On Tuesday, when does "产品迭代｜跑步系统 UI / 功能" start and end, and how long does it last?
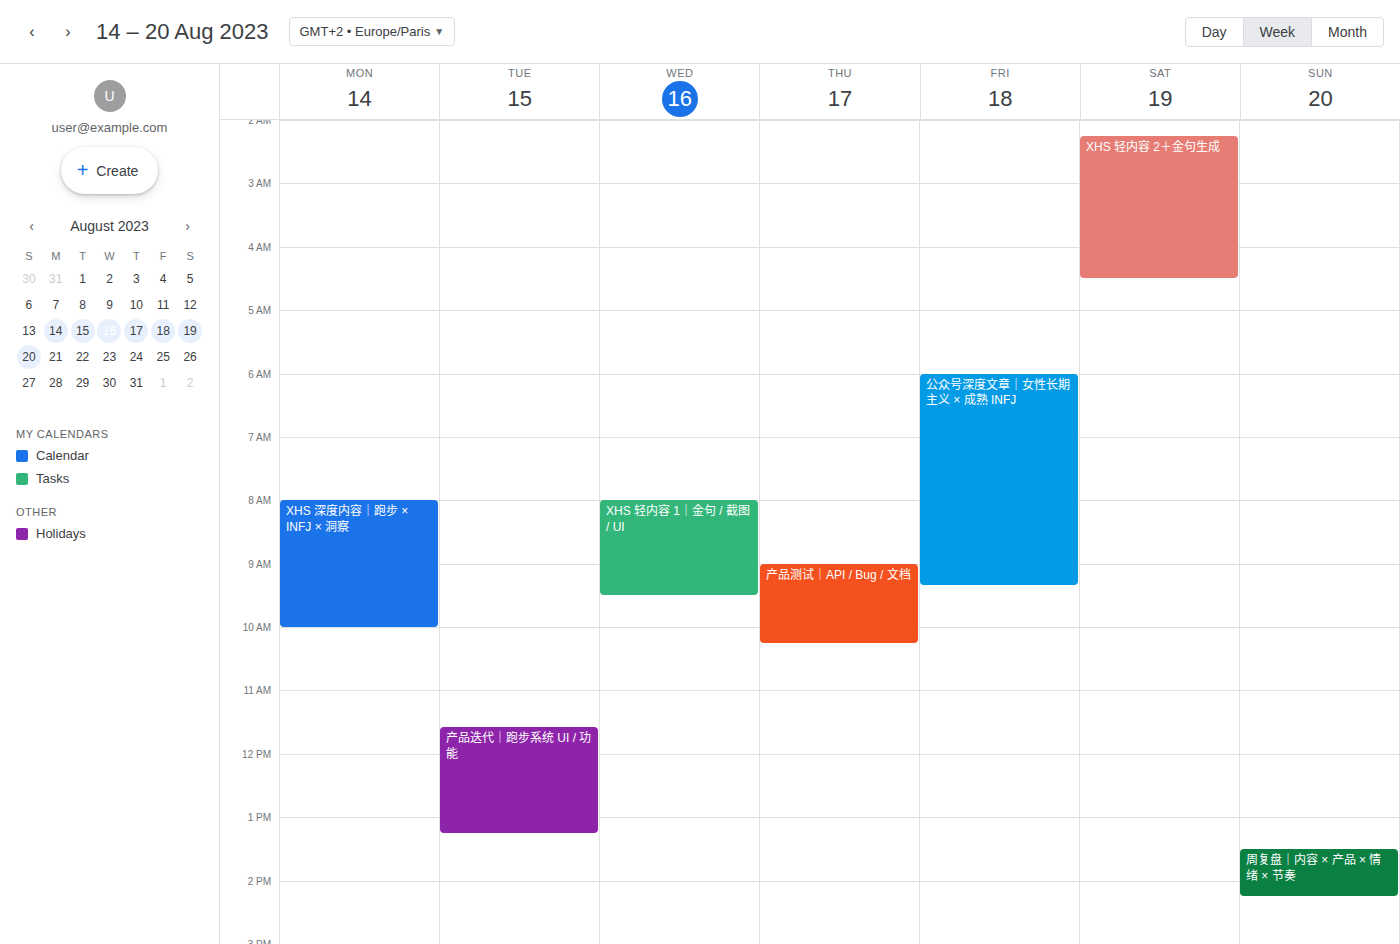
11:35 to 13:15, 1 hour 40 minutes